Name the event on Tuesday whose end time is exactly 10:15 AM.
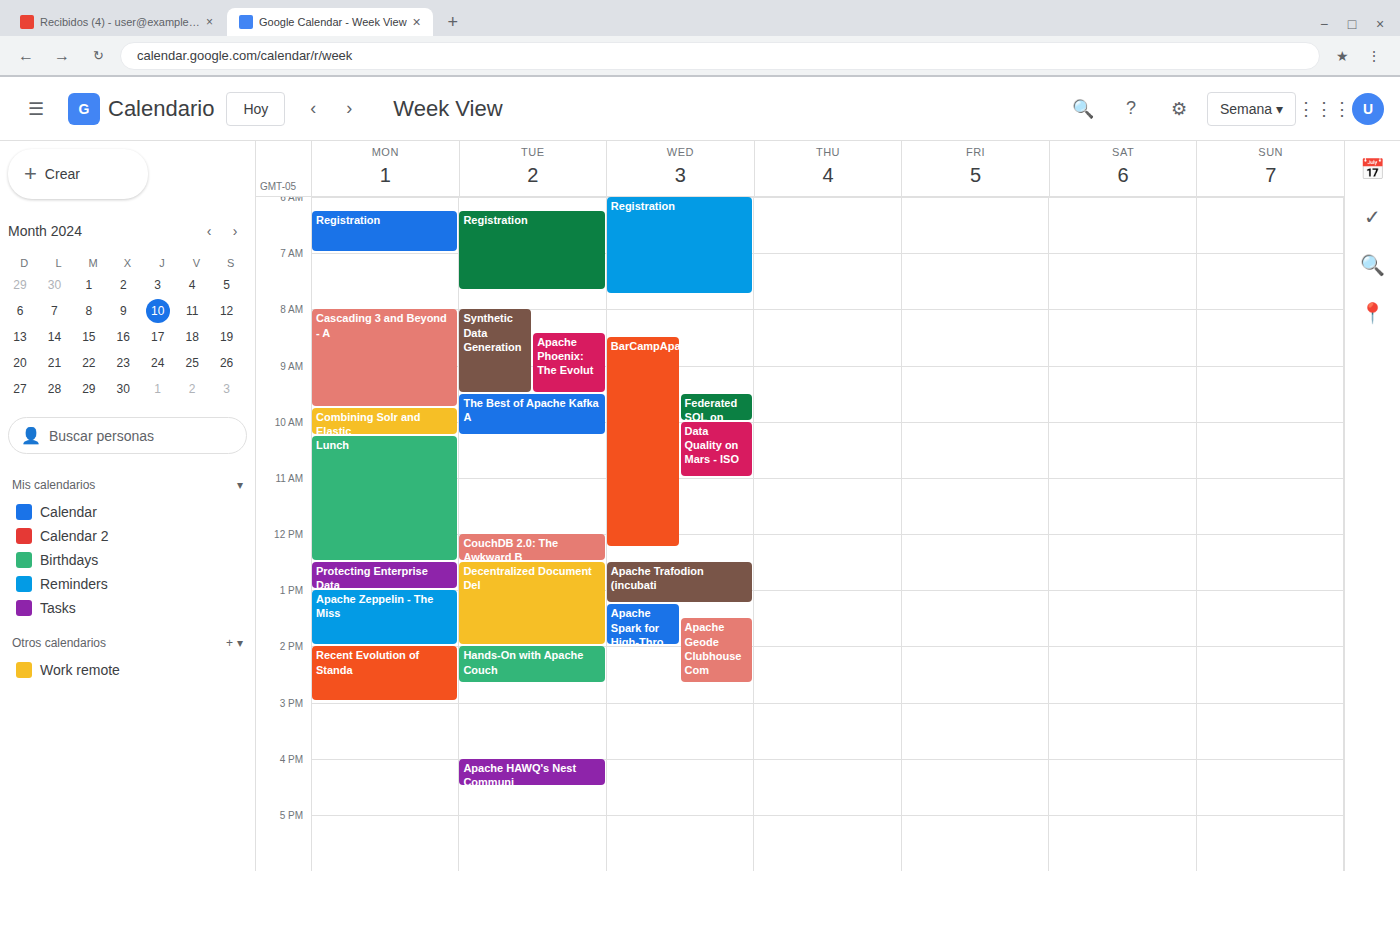
"The Best of Apache Kafka A"